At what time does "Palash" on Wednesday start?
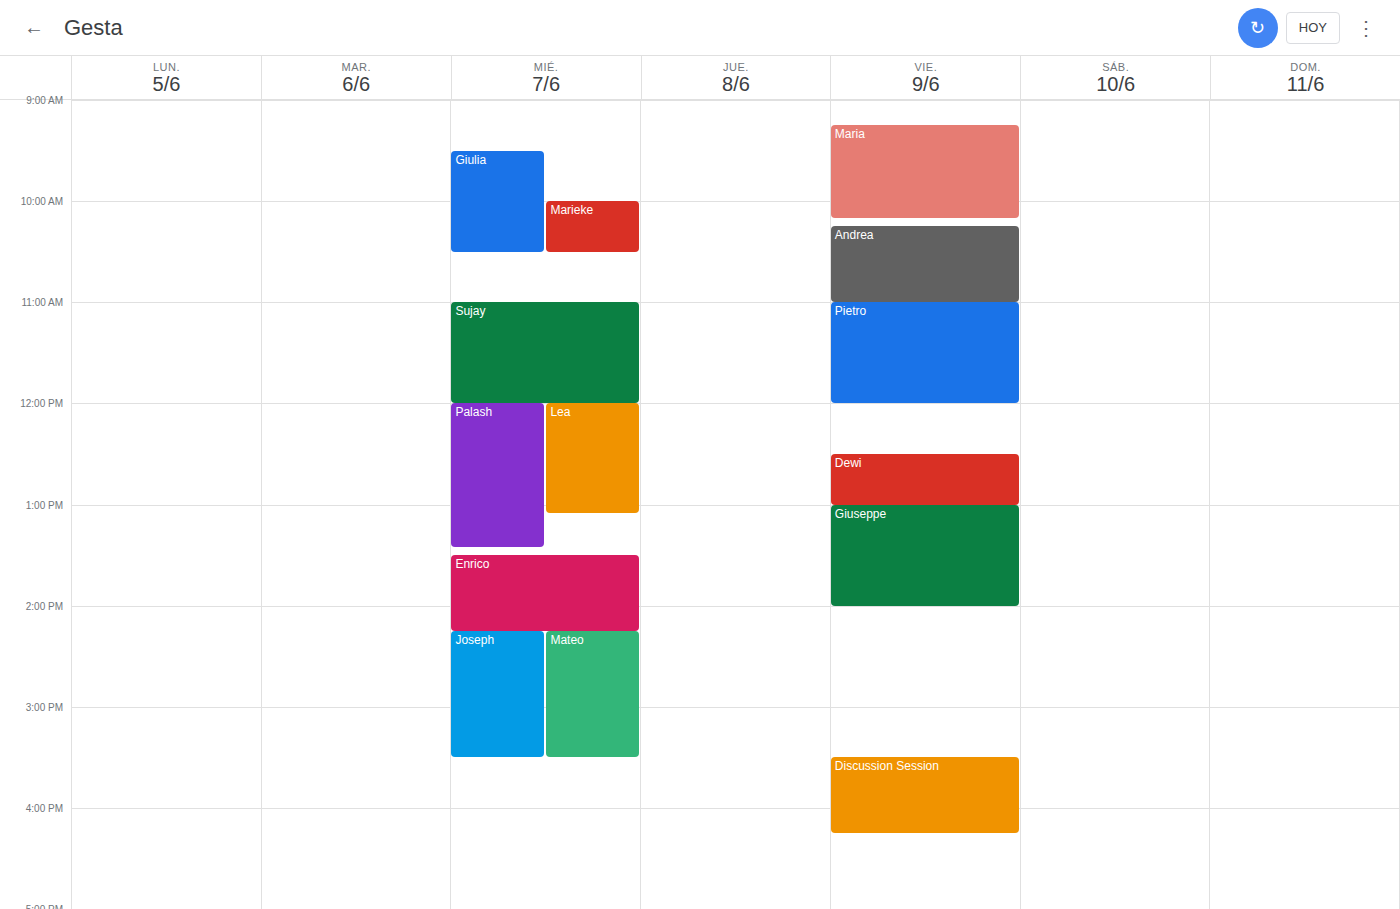
12:00 PM